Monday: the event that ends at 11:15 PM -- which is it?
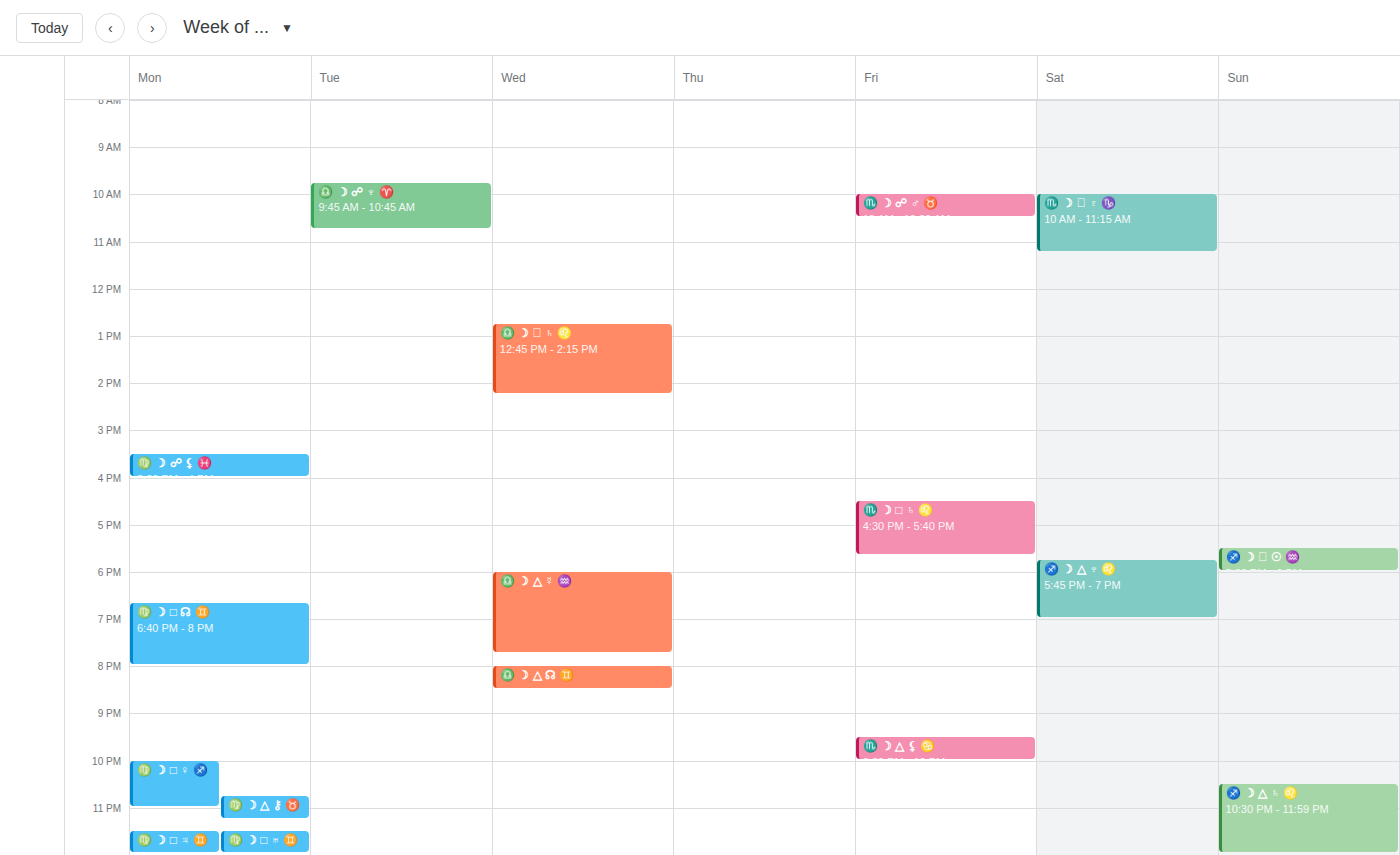
"♍️ ☽ △ ⚷ ♉️"